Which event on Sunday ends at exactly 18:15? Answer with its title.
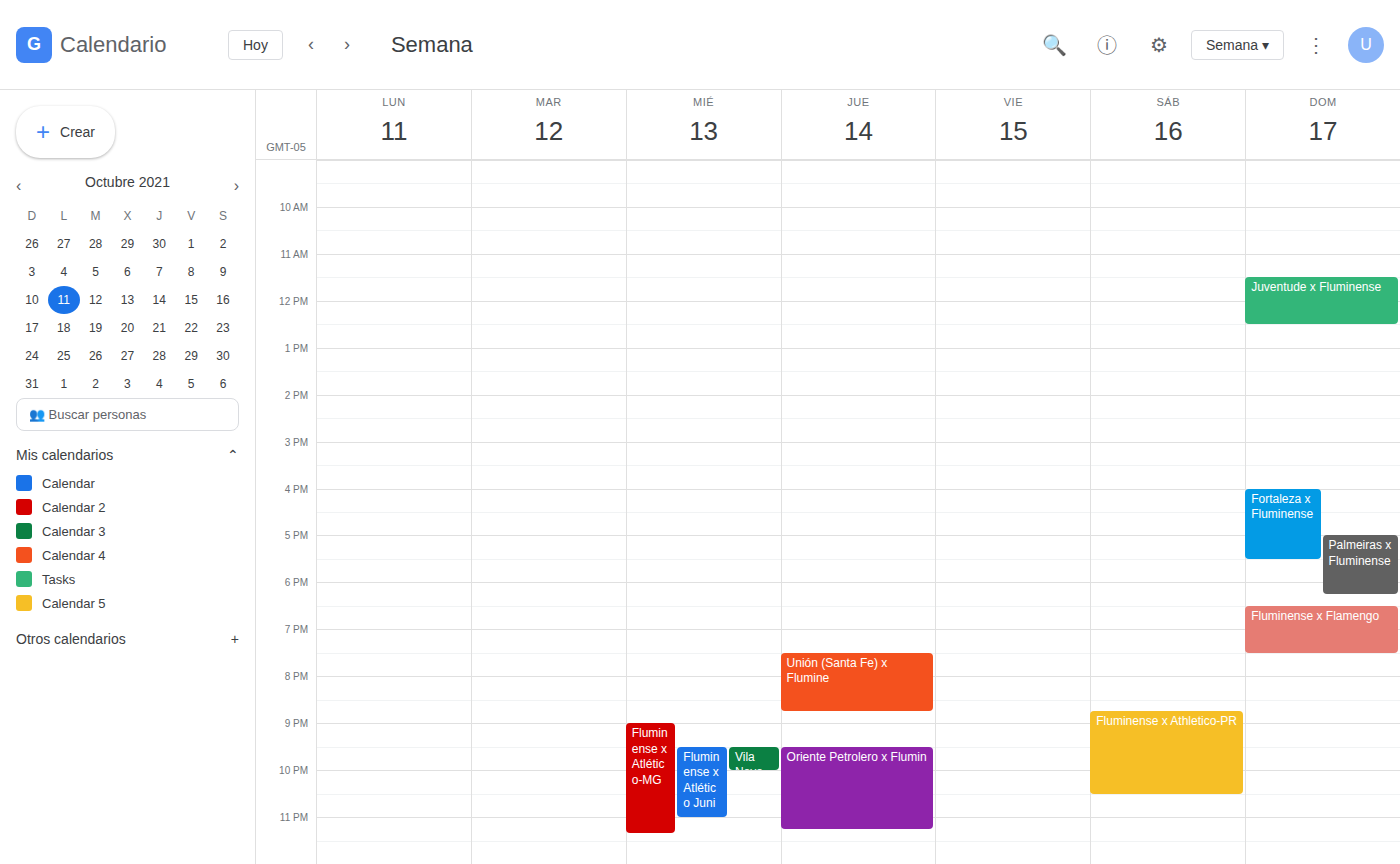
"Palmeiras x Fluminense"